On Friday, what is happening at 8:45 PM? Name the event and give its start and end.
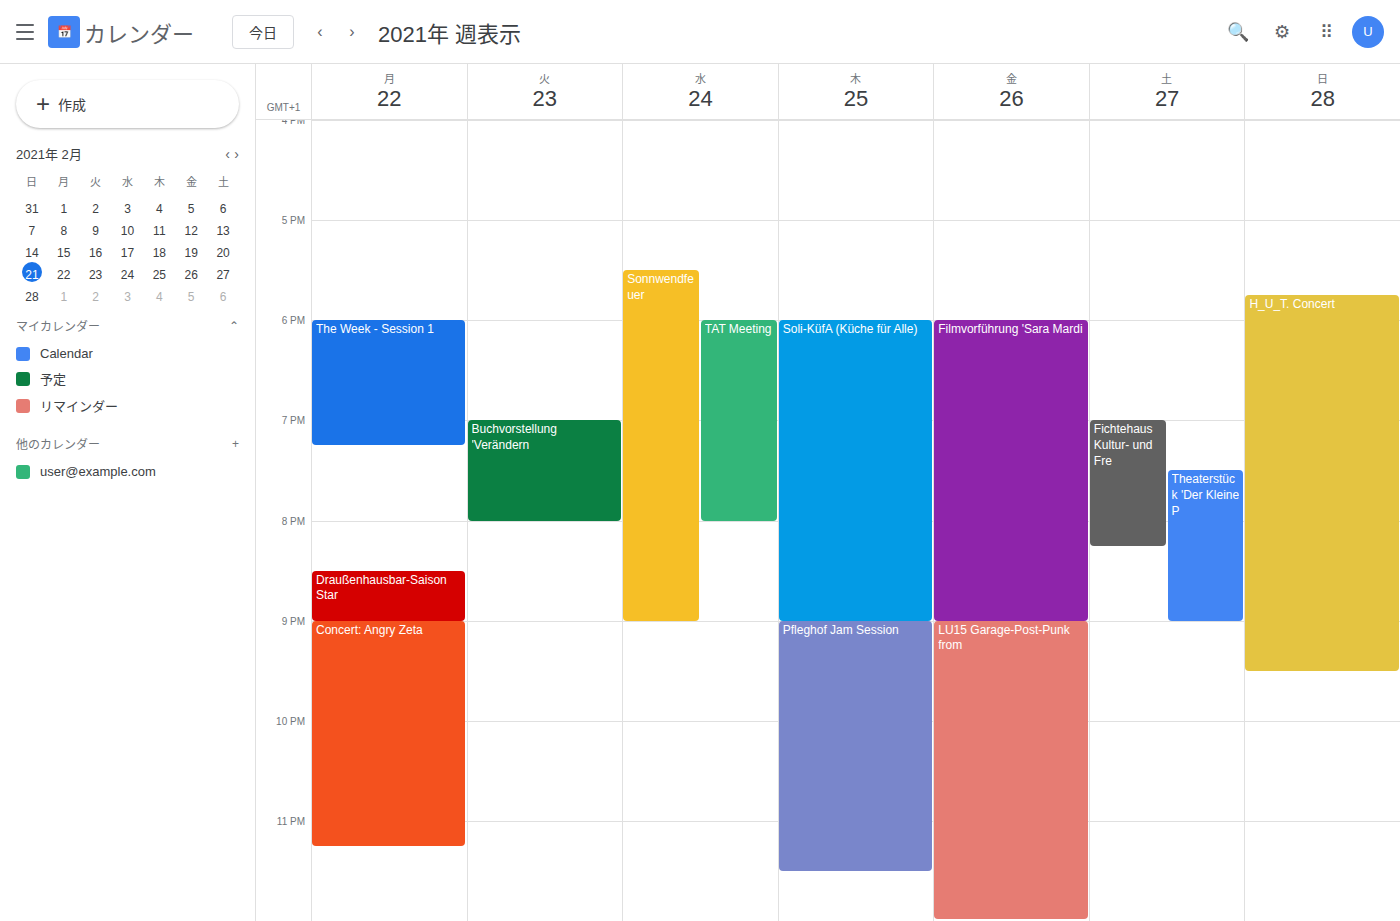
"Filmvorführung 'Sara Mardi", 6:00 PM to 9:00 PM